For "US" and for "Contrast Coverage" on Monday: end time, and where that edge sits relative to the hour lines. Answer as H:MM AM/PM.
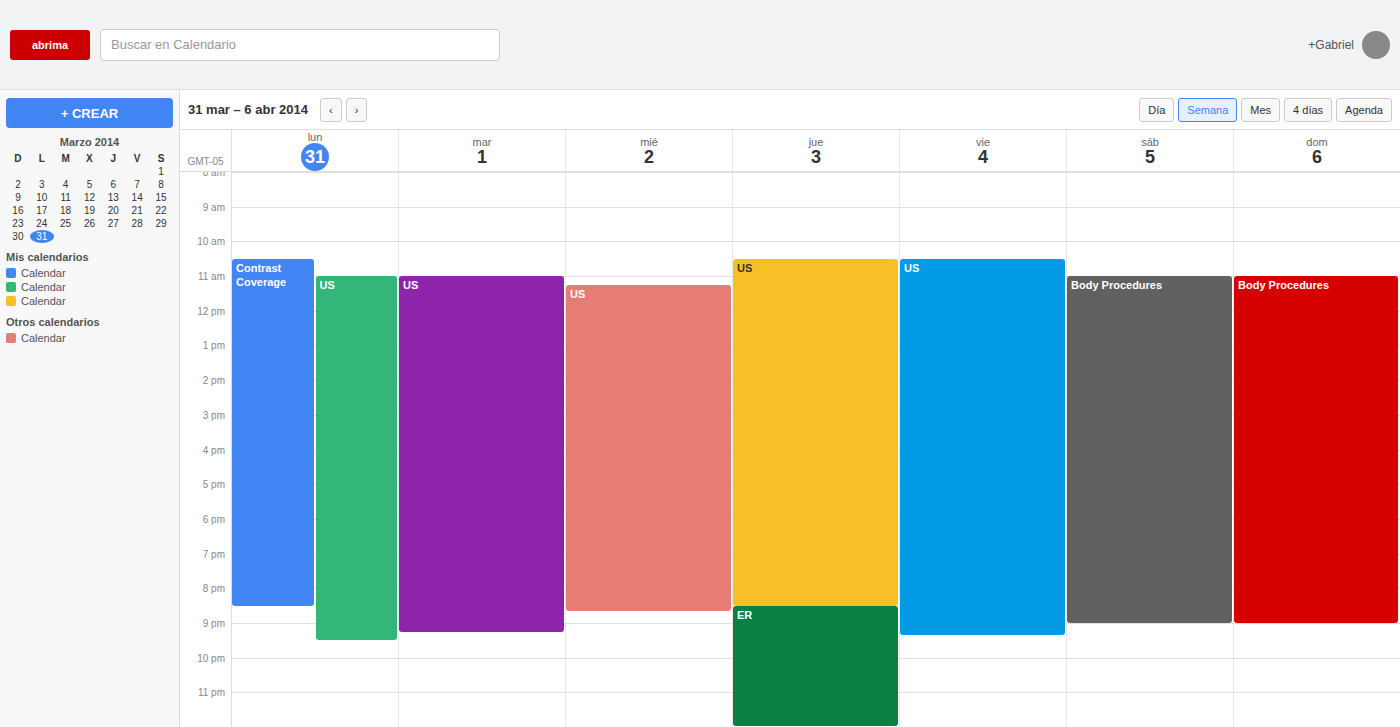
"US": 9:30 PM, halfway between the 9 PM and 10 PM lines. "Contrast Coverage": 8:30 PM, halfway between the 8 PM and 9 PM lines.